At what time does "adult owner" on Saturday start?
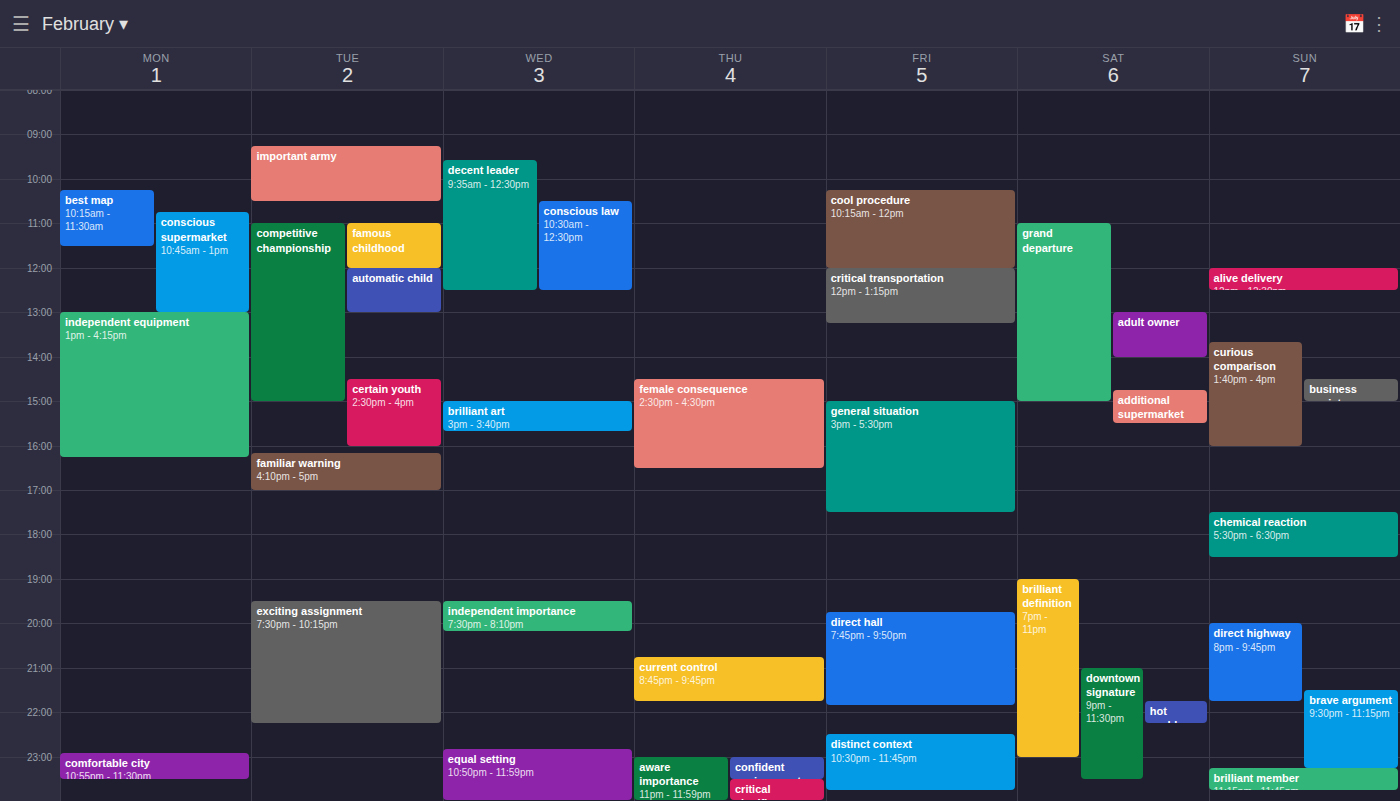
13:00